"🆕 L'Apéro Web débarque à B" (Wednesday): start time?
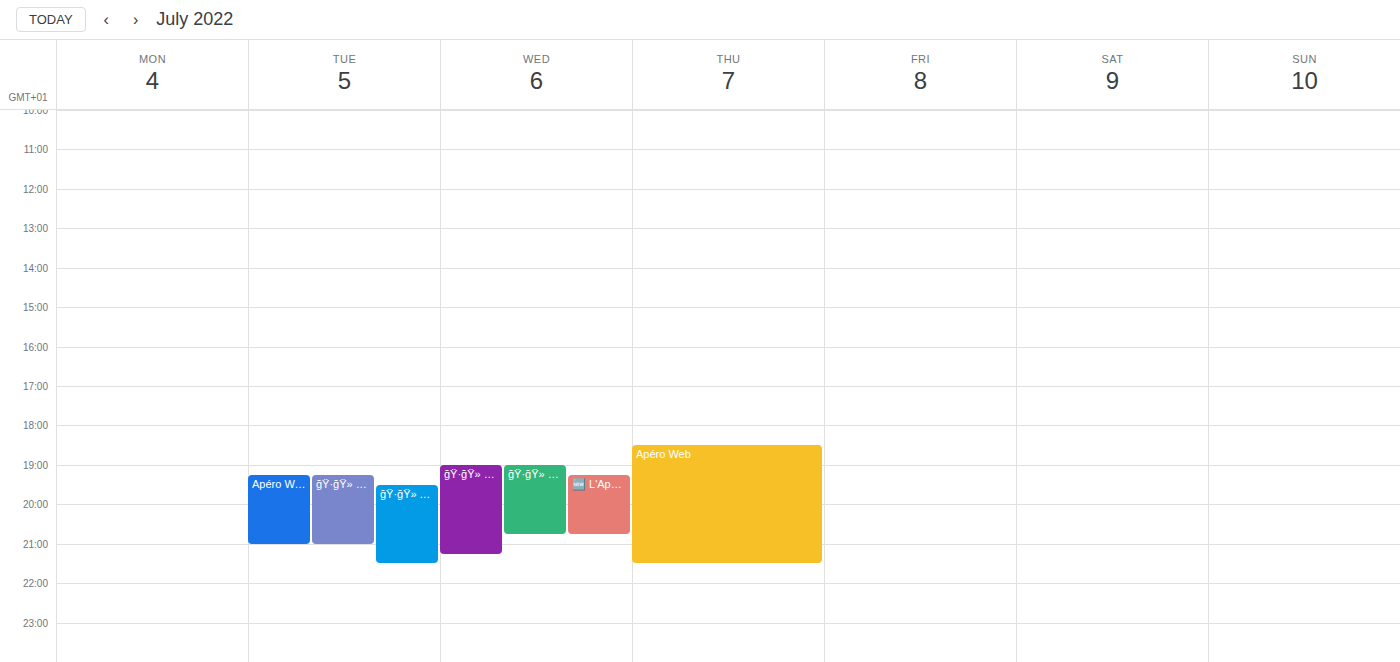
7:15 PM